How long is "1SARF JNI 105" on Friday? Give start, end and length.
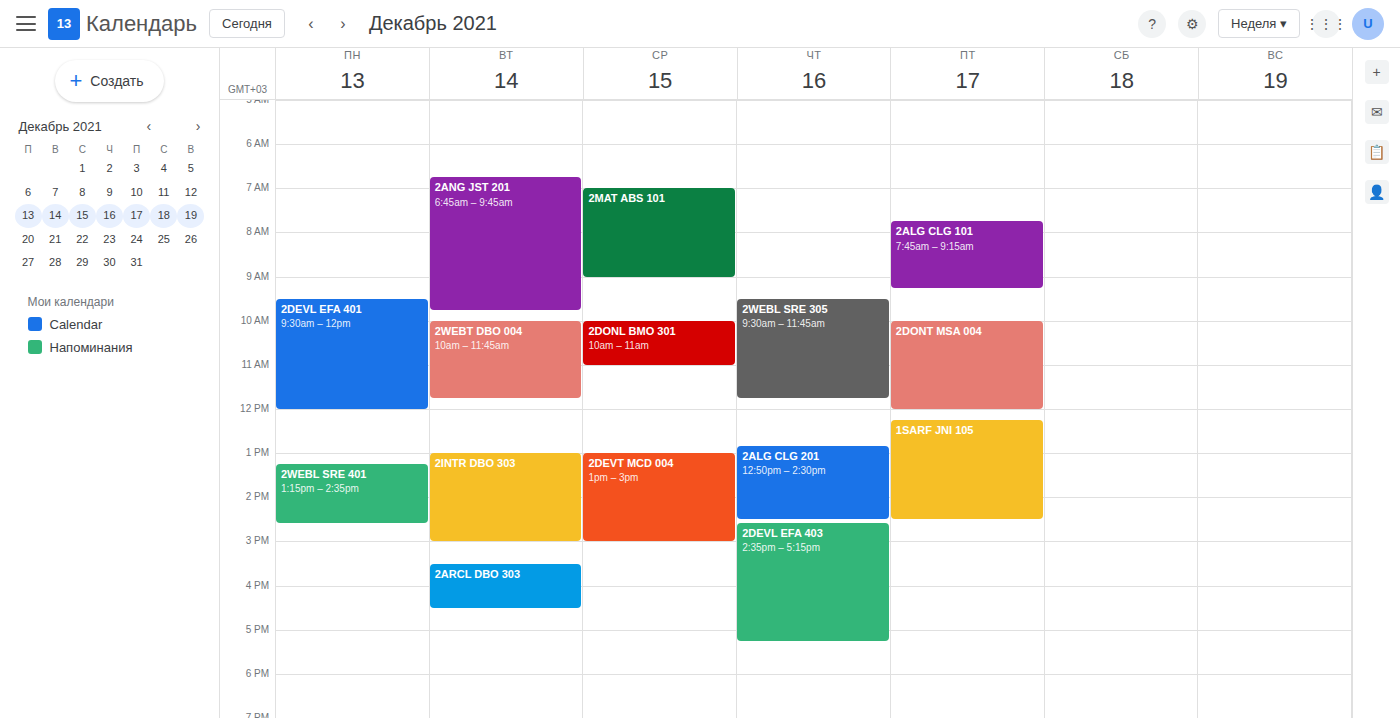
12:15 PM to 2:30 PM, 2 hours 15 minutes